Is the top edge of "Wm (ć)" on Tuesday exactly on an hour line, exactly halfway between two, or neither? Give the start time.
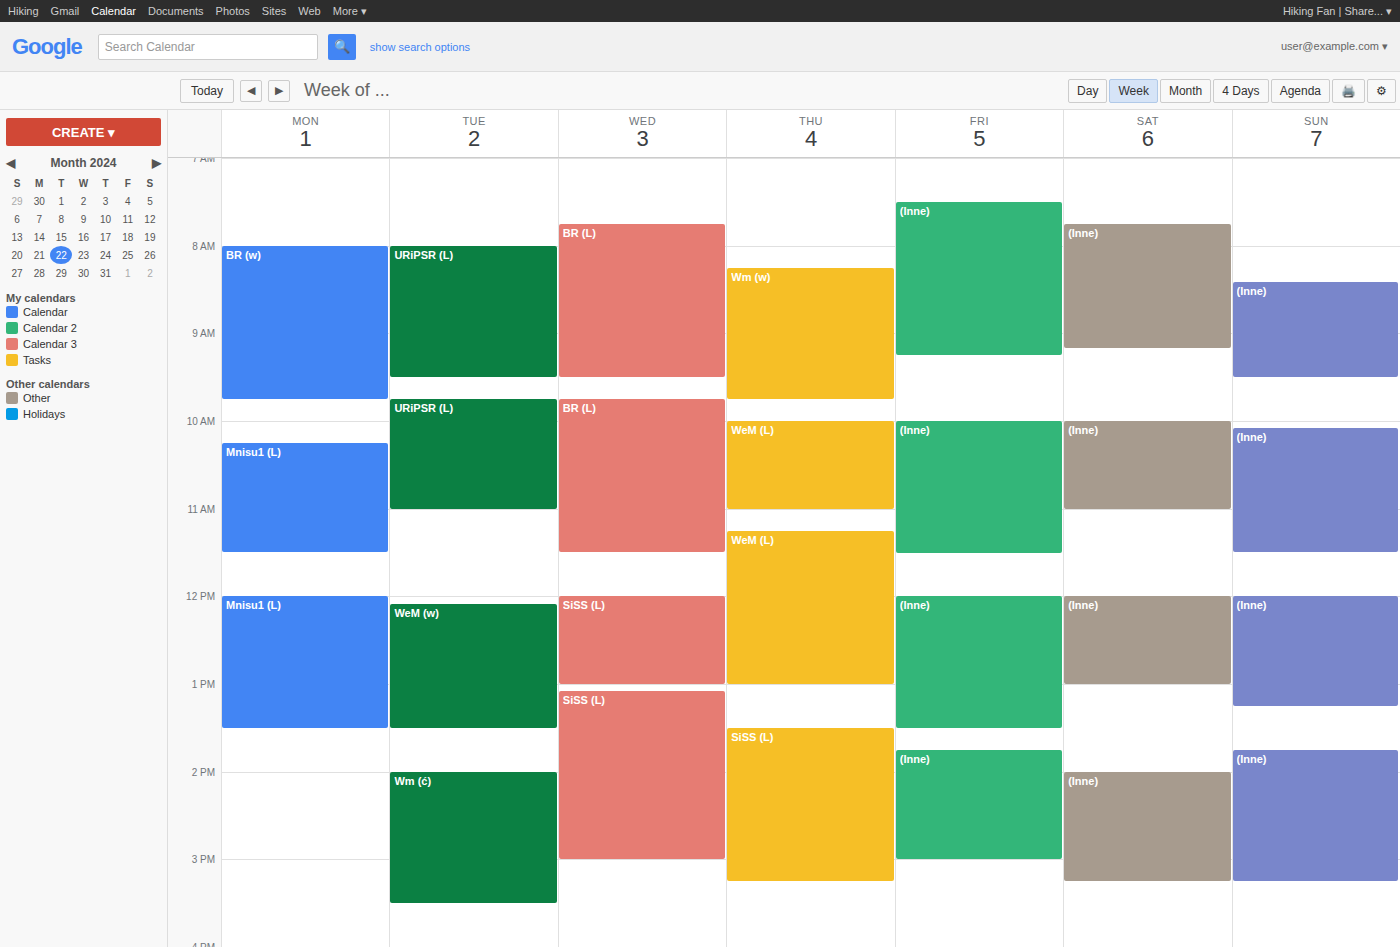
2:00 PM -- exactly on the 2 PM line.